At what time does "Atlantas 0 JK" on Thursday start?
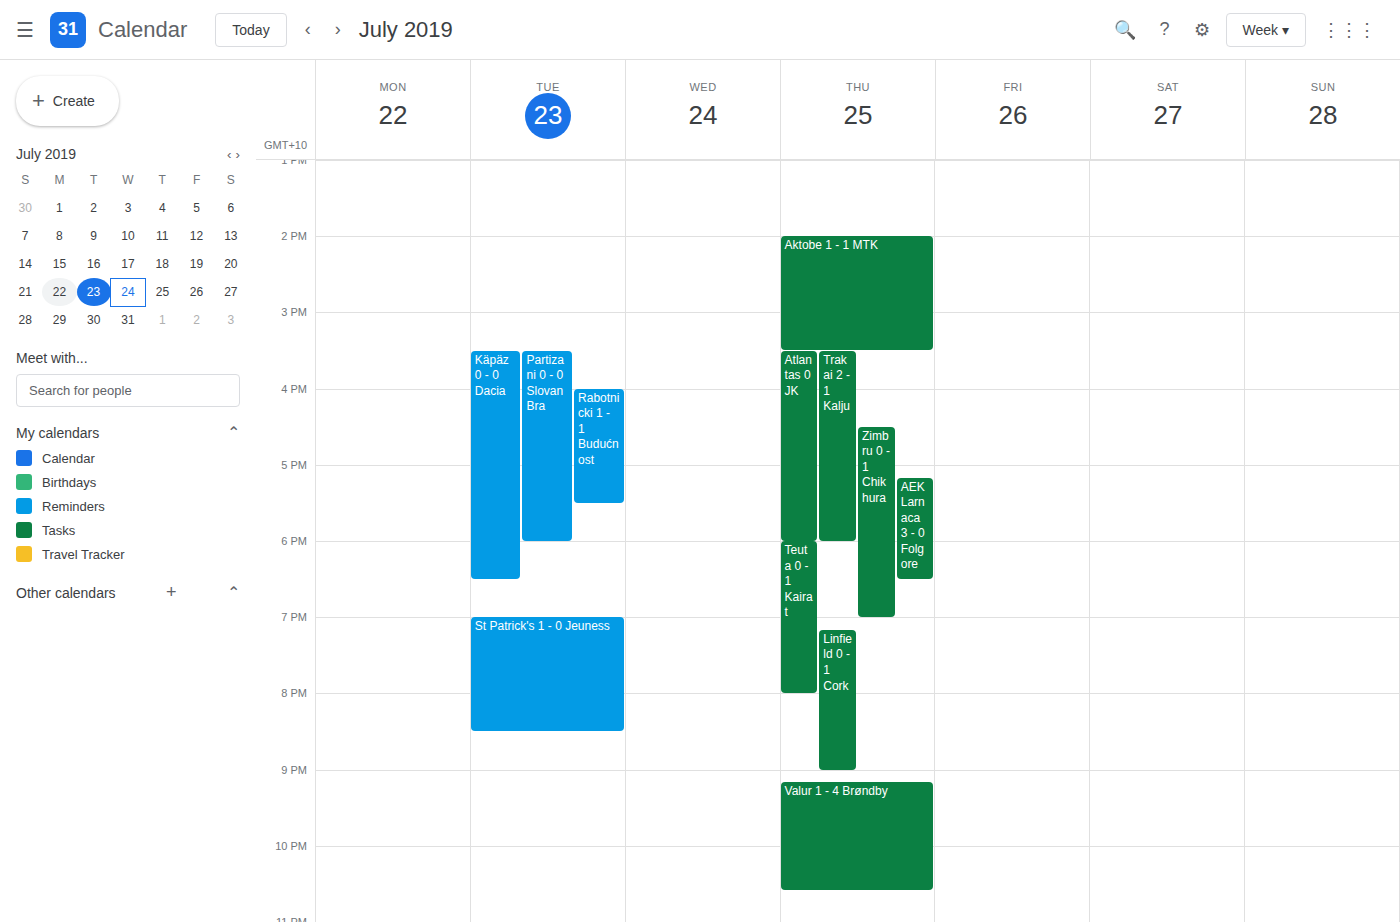
3:30 PM